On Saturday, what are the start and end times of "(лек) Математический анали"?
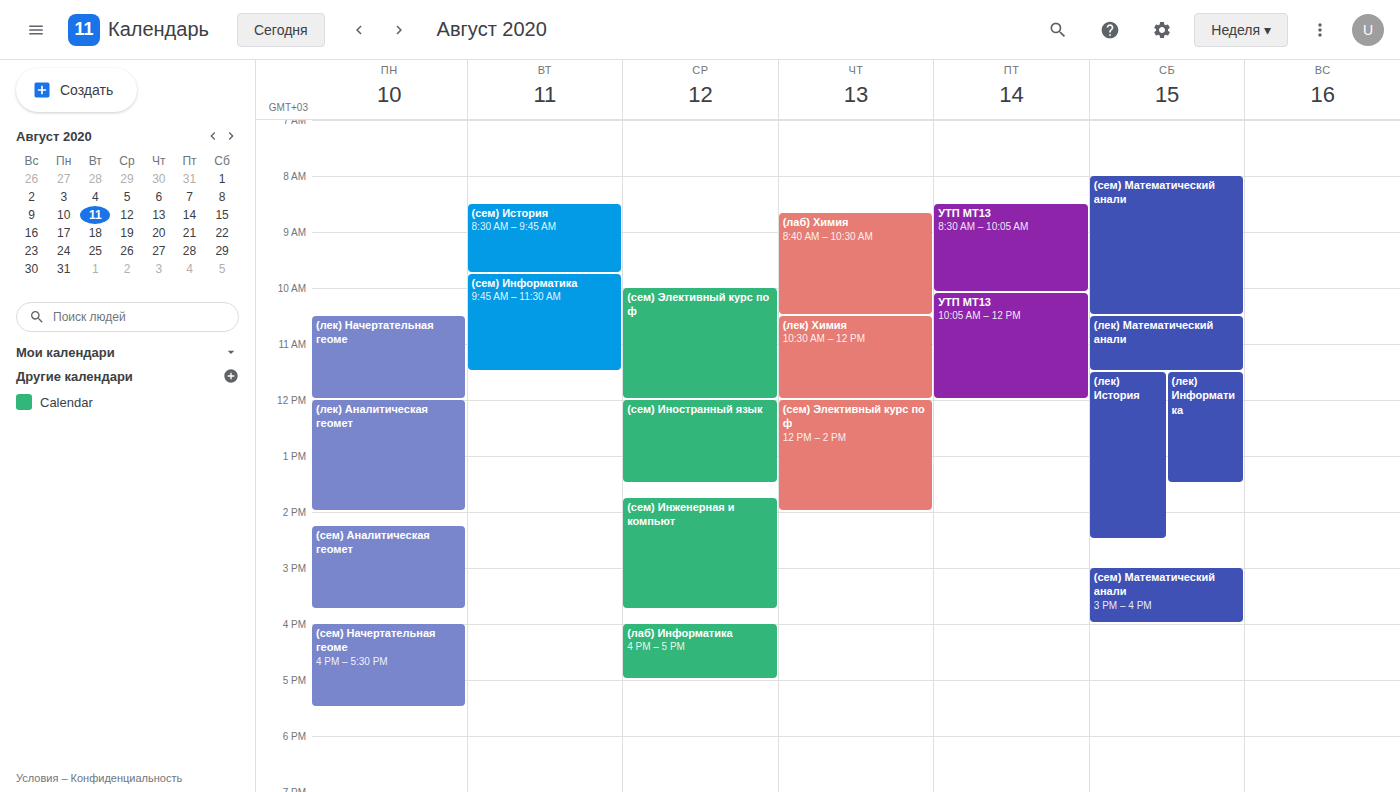
10:30 AM to 11:30 AM